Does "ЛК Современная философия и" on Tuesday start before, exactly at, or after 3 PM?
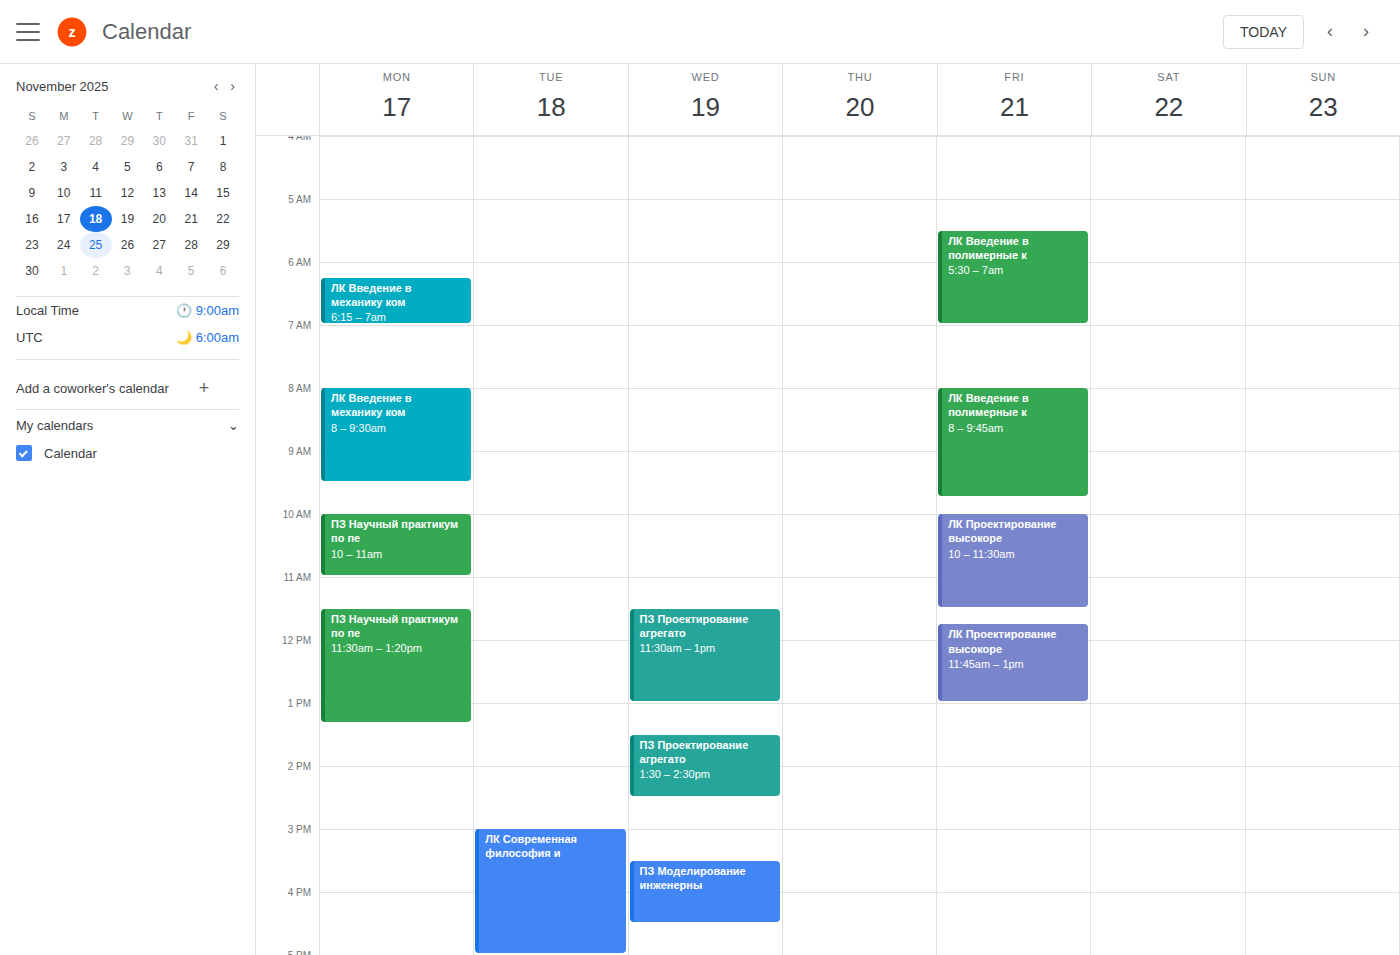
3:00 PM -- exactly at 3 PM, on the 3 PM line.